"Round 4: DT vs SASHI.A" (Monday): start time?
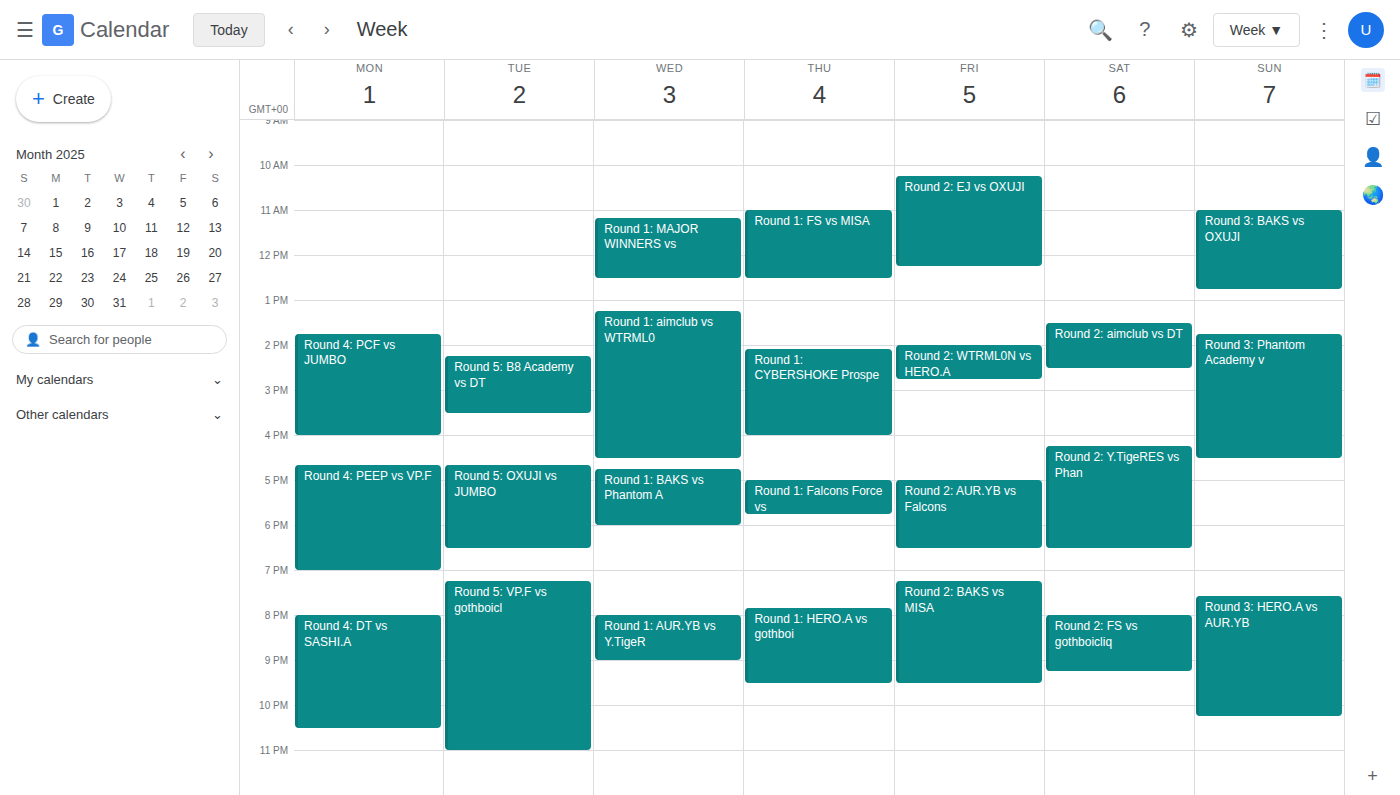
8:00 PM